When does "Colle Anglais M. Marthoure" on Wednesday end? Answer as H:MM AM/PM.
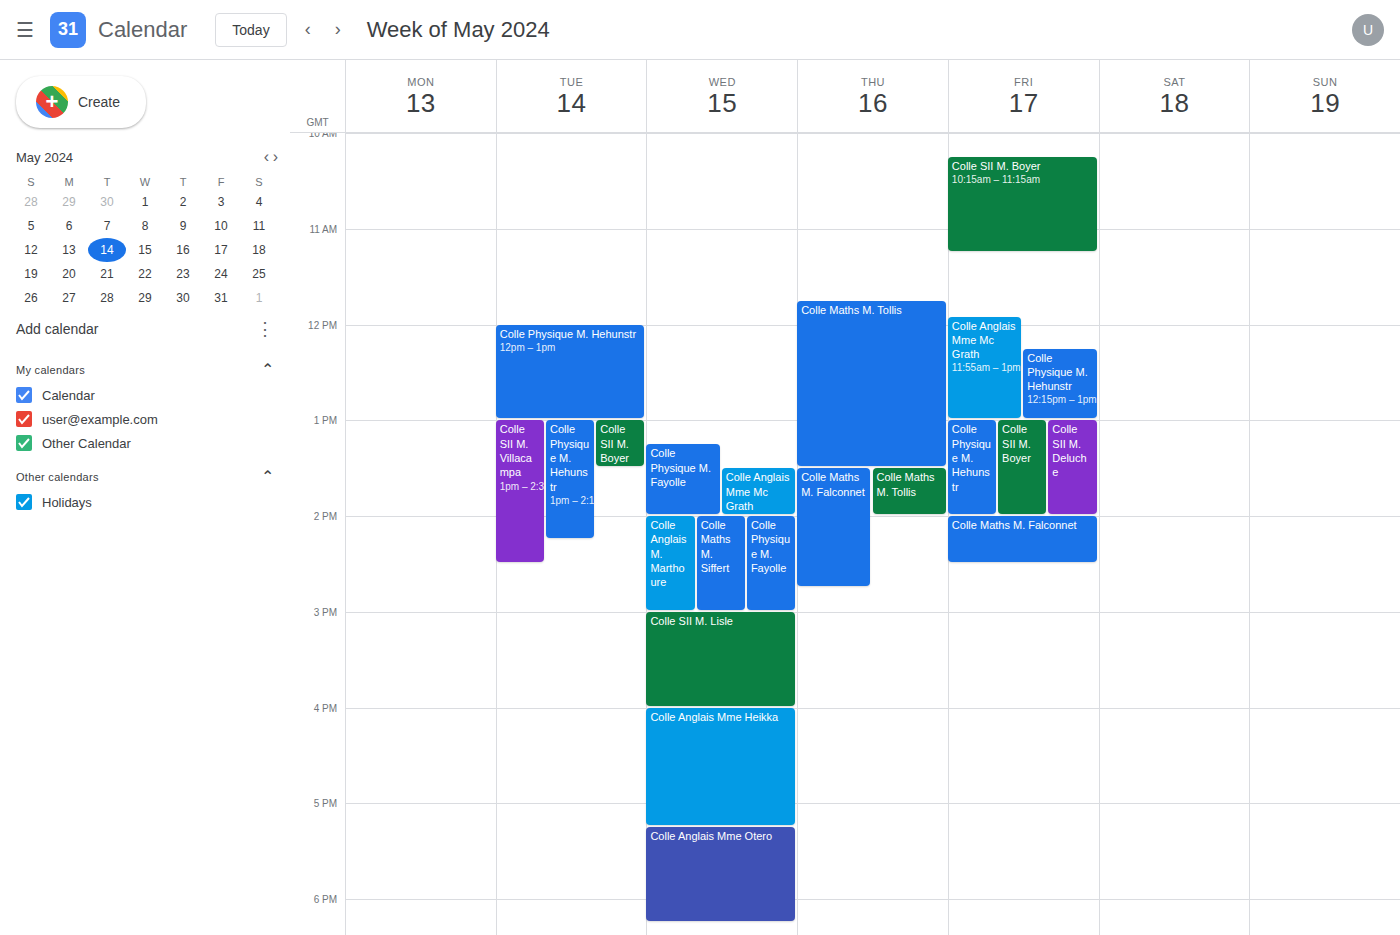
3:00 PM